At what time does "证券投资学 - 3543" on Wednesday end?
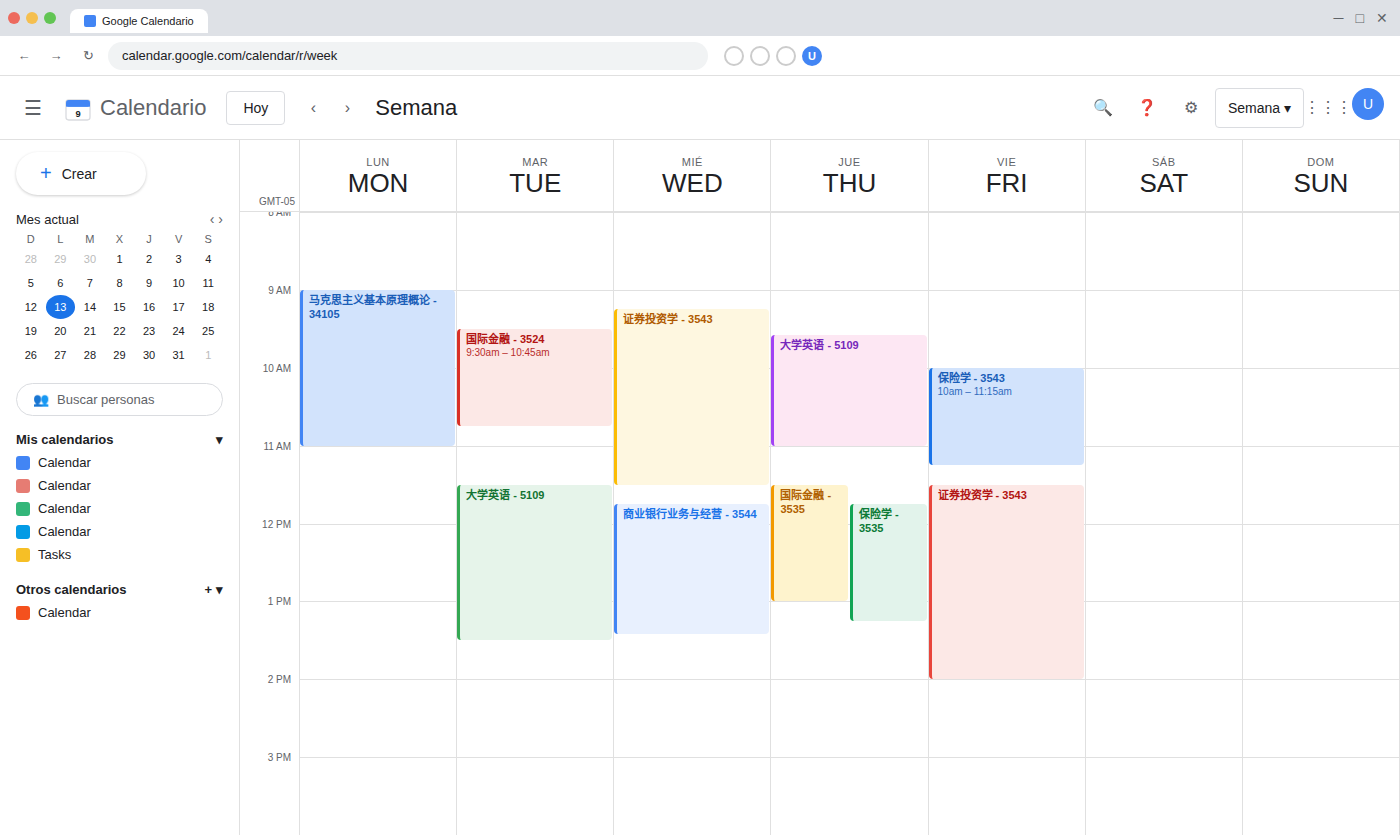
11:30 AM